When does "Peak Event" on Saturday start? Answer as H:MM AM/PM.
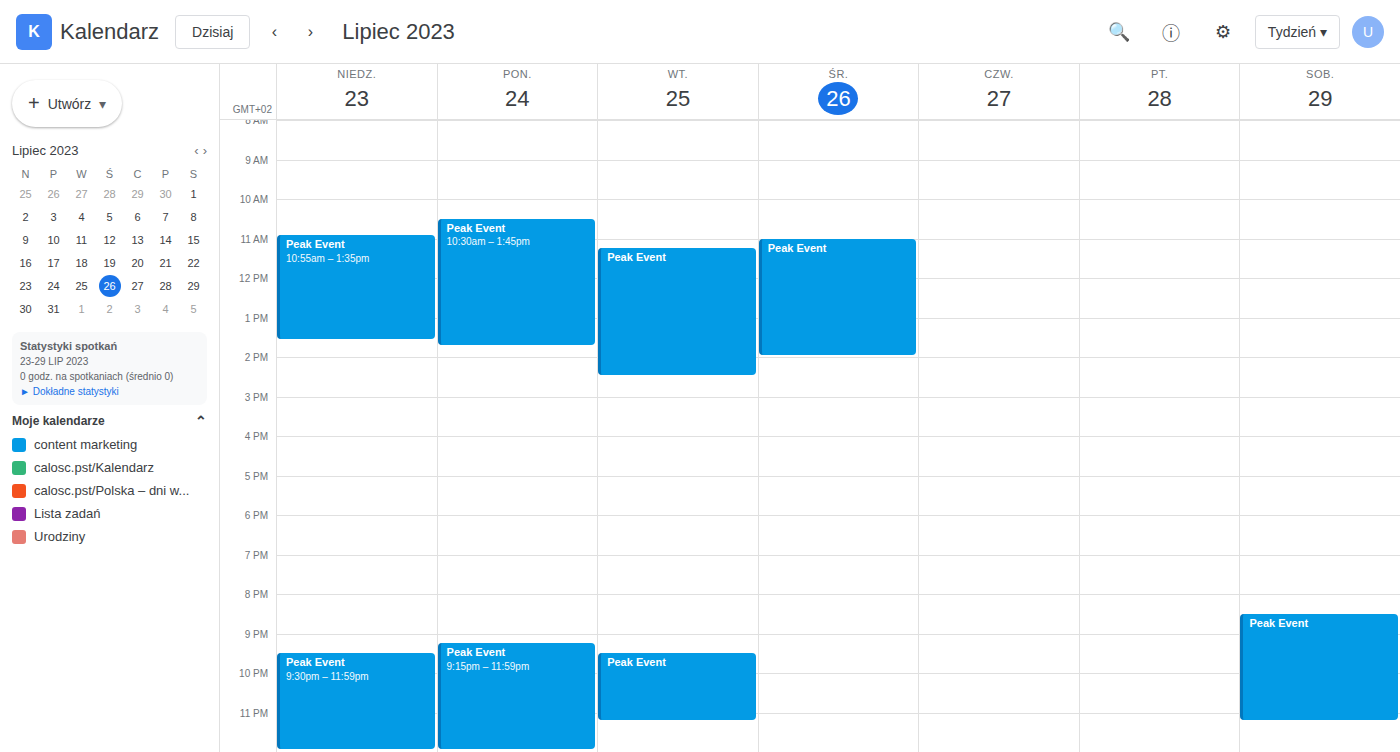
8:30 PM